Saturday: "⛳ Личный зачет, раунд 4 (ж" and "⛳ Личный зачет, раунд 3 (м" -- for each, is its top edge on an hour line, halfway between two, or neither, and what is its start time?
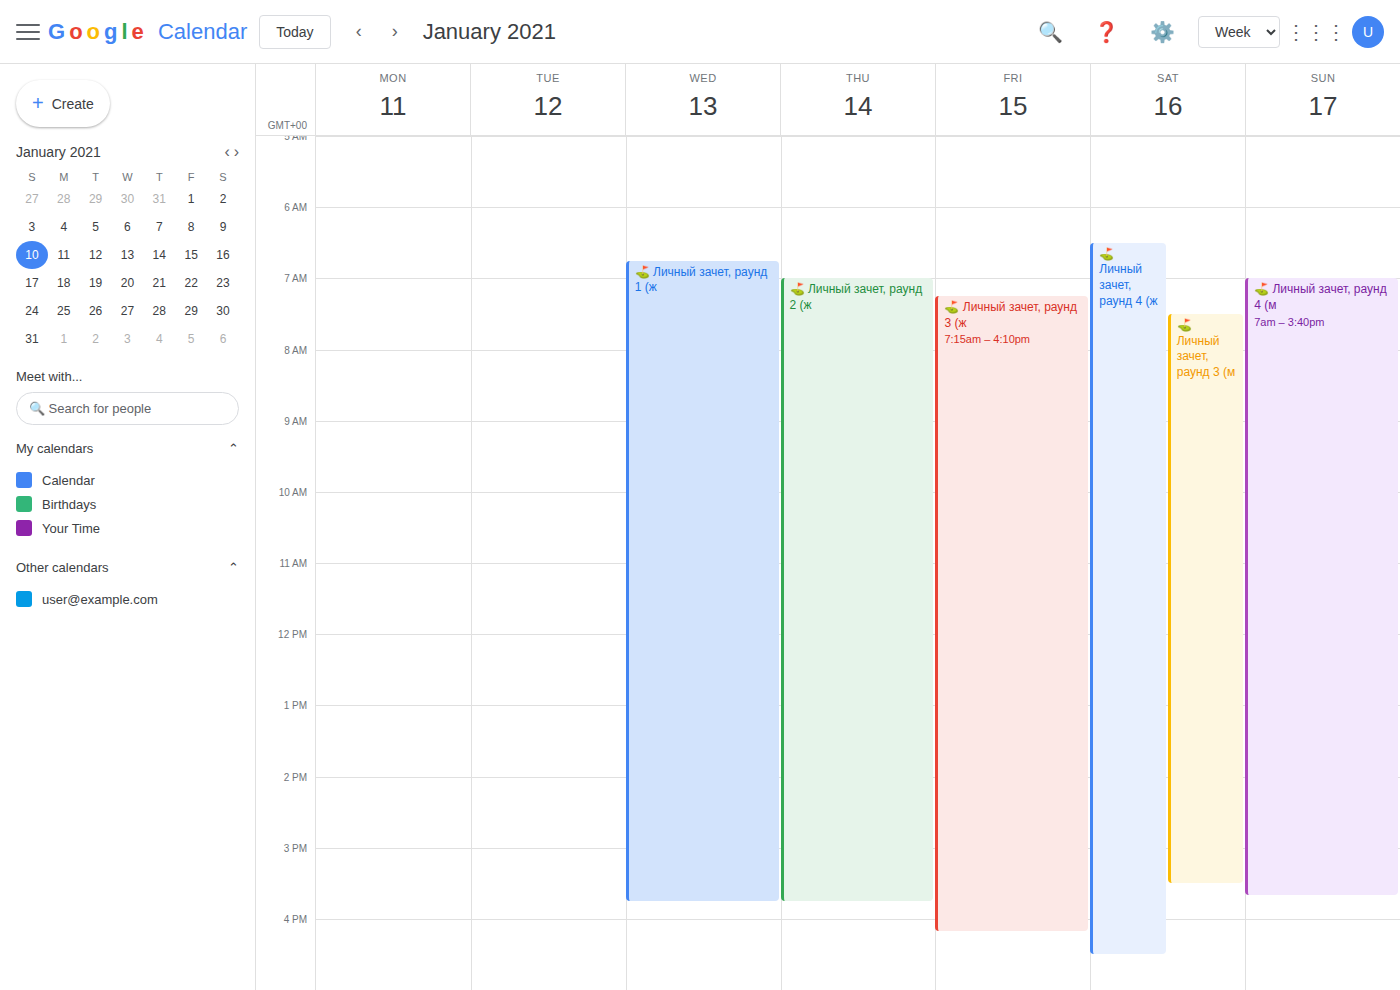
"⛳ Личный зачет, раунд 4 (ж": 6:30 AM, halfway between the 6 AM and 7 AM lines. "⛳ Личный зачет, раунд 3 (м": 7:30 AM, halfway between the 7 AM and 8 AM lines.